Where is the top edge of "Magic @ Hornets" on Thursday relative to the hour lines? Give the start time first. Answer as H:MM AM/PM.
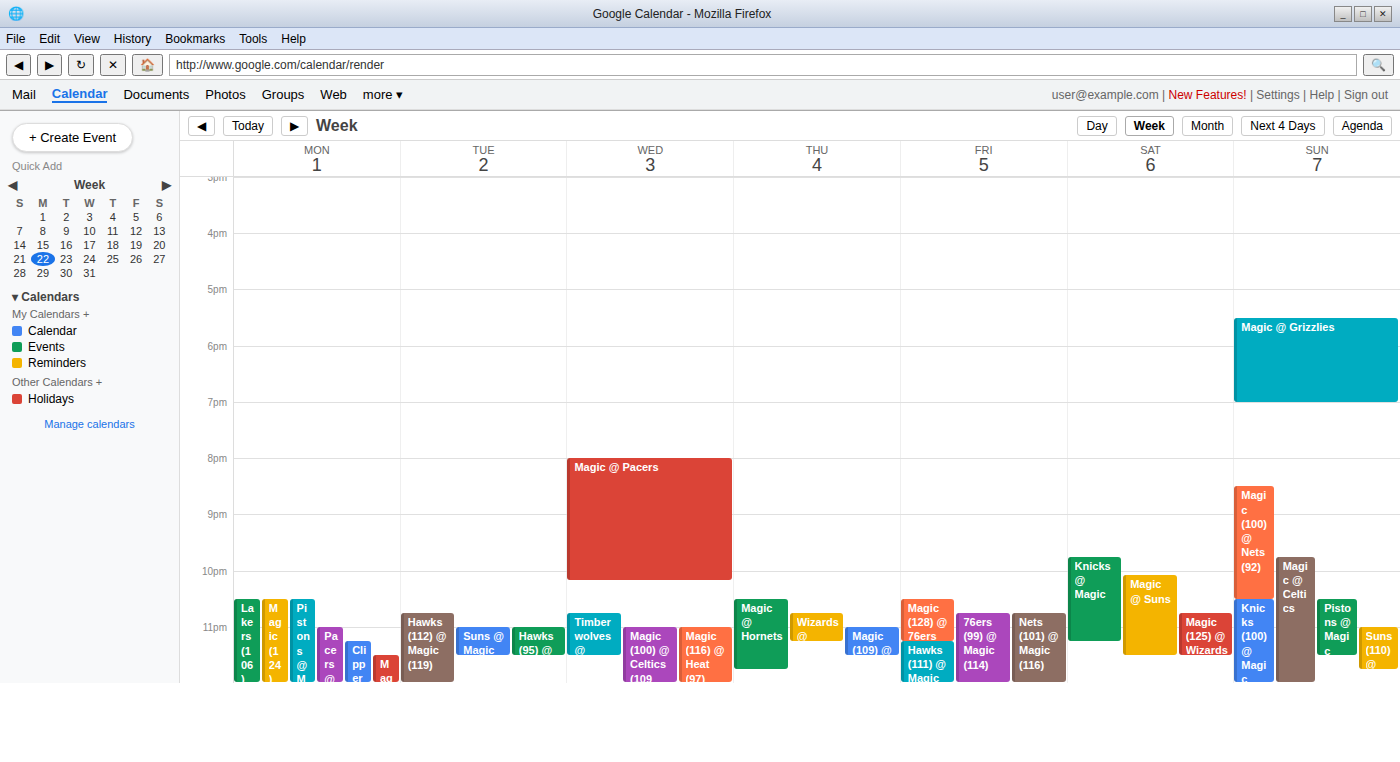
10:30 PM -- halfway between the 10 PM and 11 PM lines.